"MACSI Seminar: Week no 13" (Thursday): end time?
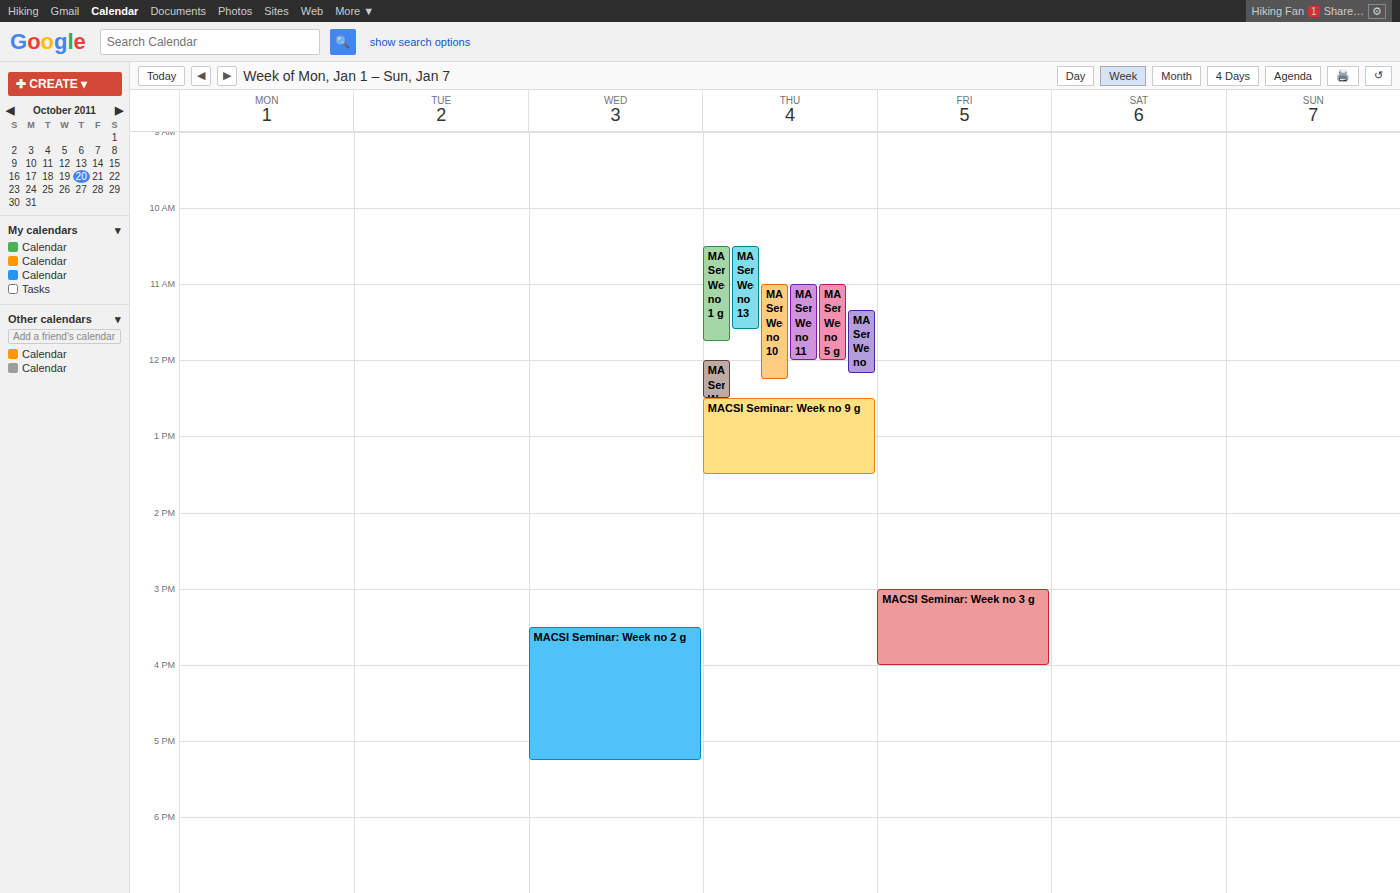
11:35 AM